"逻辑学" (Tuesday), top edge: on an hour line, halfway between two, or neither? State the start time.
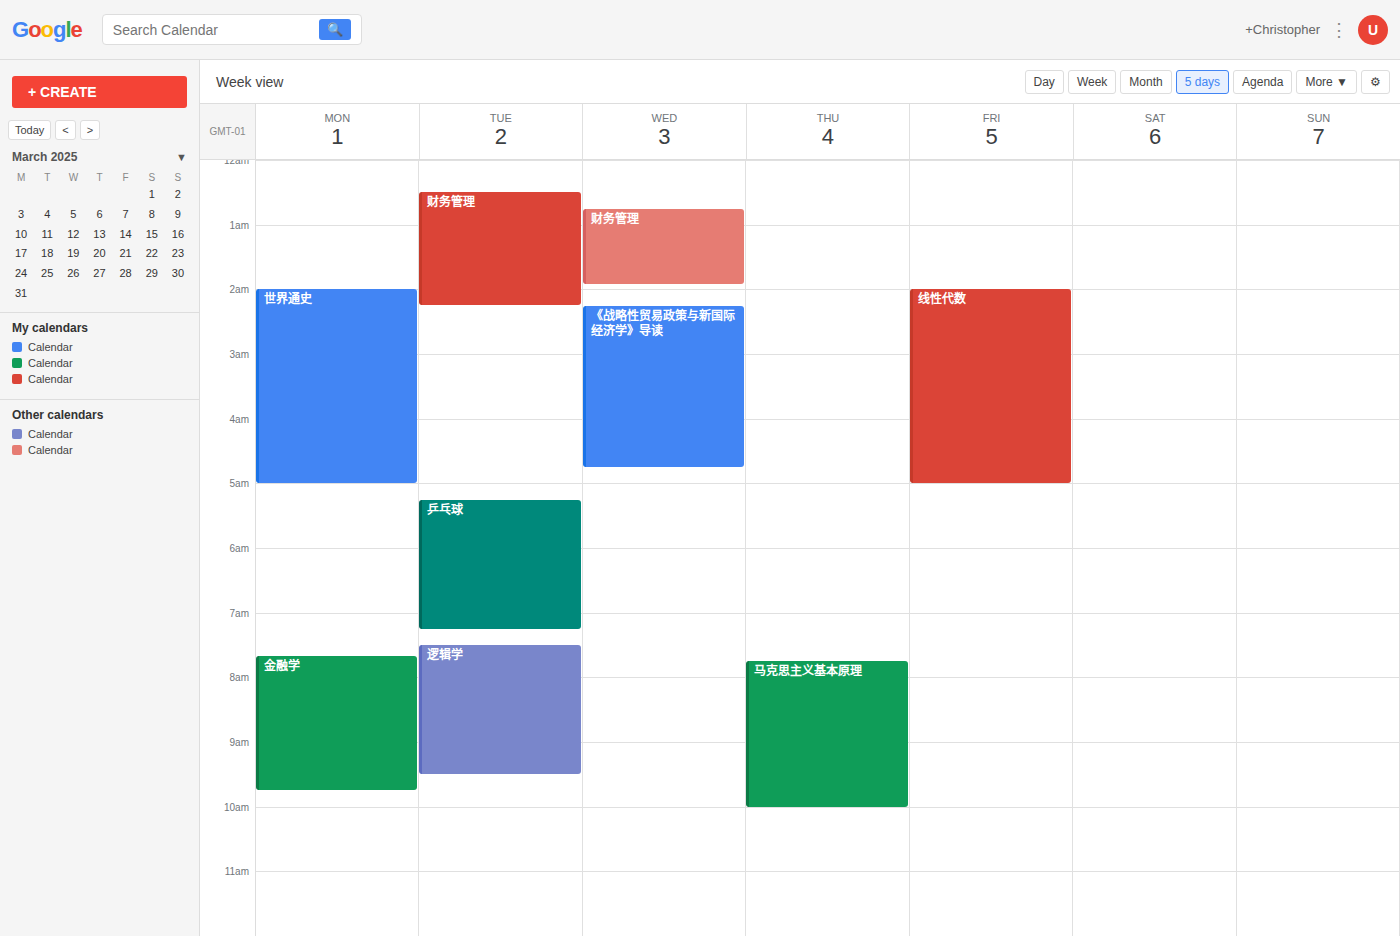
07:30 -- halfway between the 07:00 and 08:00 lines.